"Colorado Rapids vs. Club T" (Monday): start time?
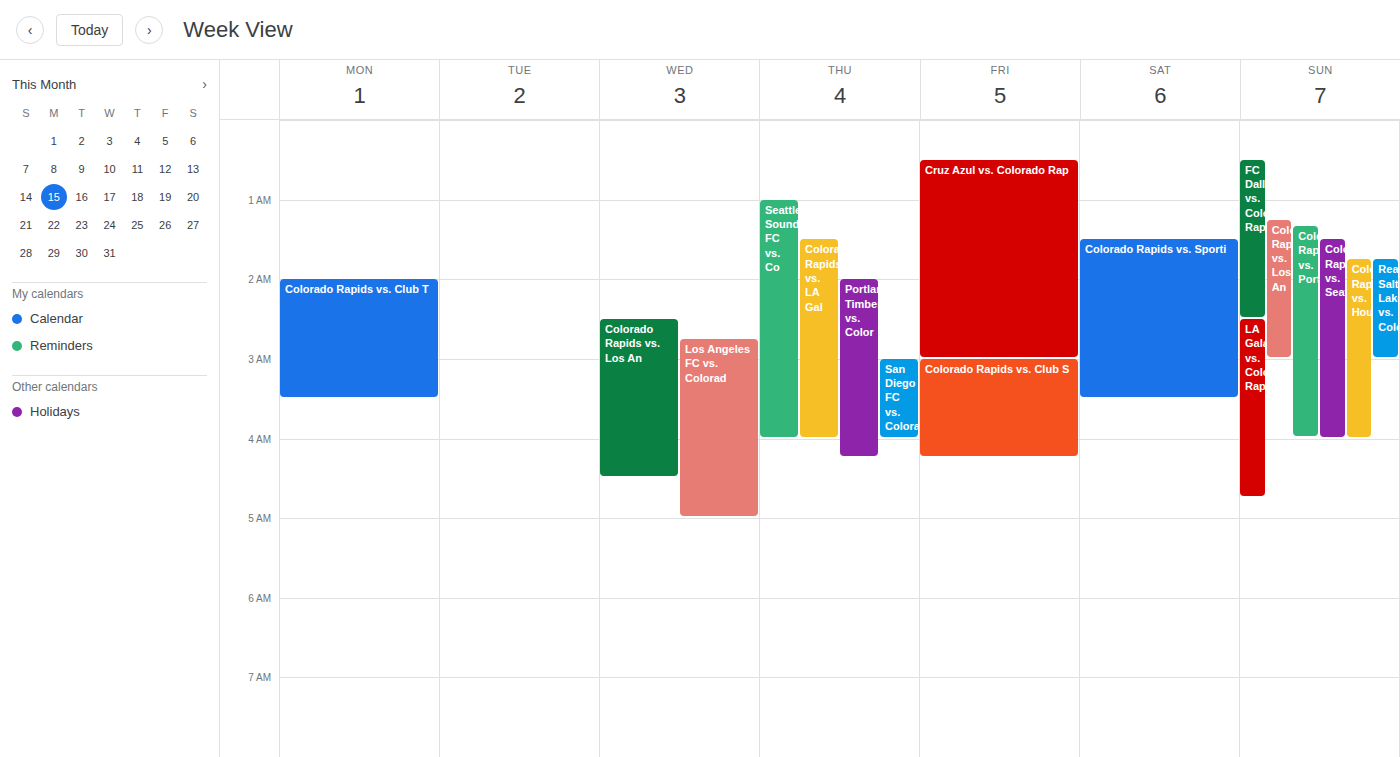
02:00